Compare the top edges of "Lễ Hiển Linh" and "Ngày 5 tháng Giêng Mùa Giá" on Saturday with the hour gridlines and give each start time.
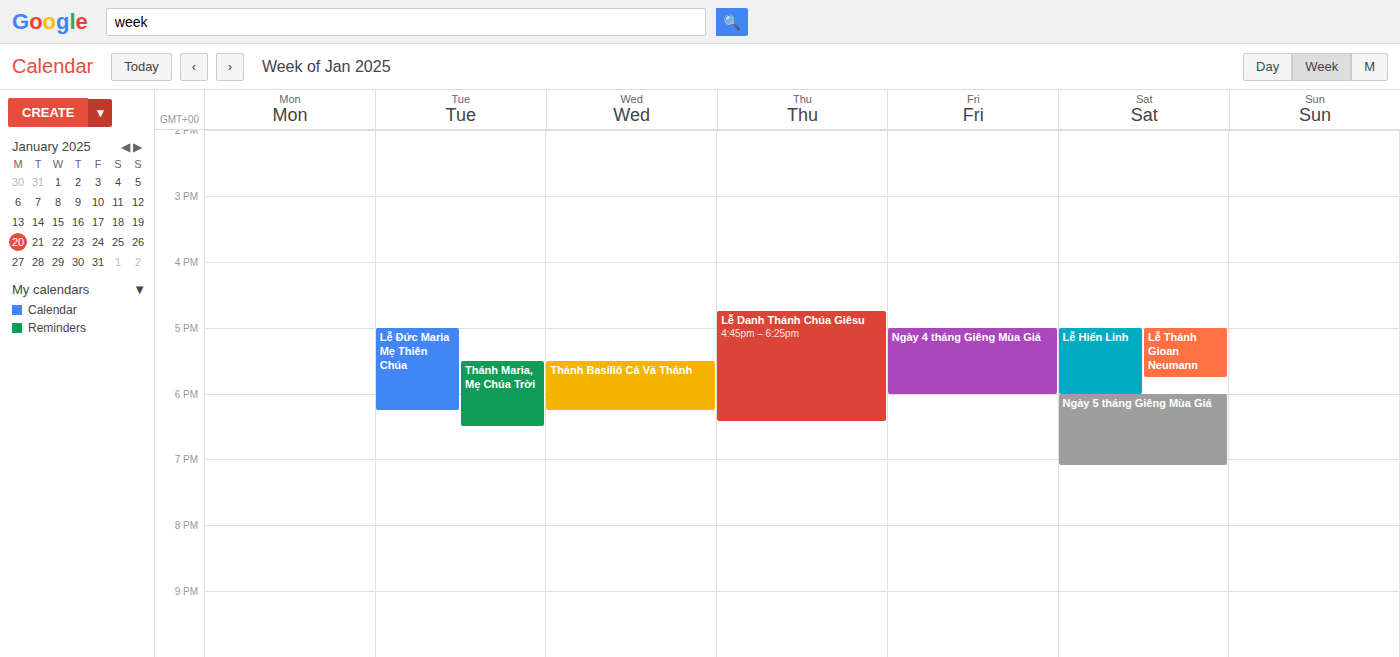
"Lễ Hiển Linh": 5:00 PM, exactly on the 5 PM line. "Ngày 5 tháng Giêng Mùa Giá": 6:00 PM, exactly on the 6 PM line.